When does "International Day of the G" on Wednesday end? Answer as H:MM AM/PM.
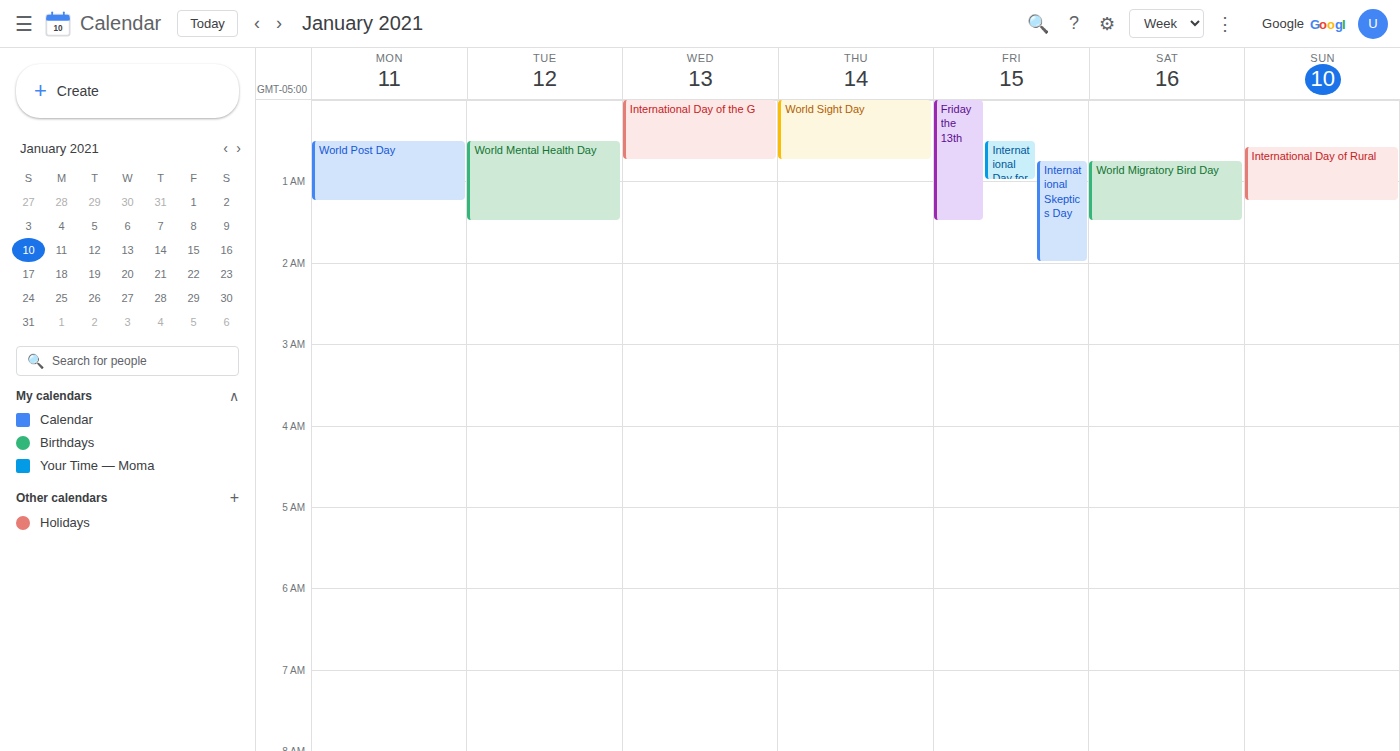
12:45 AM